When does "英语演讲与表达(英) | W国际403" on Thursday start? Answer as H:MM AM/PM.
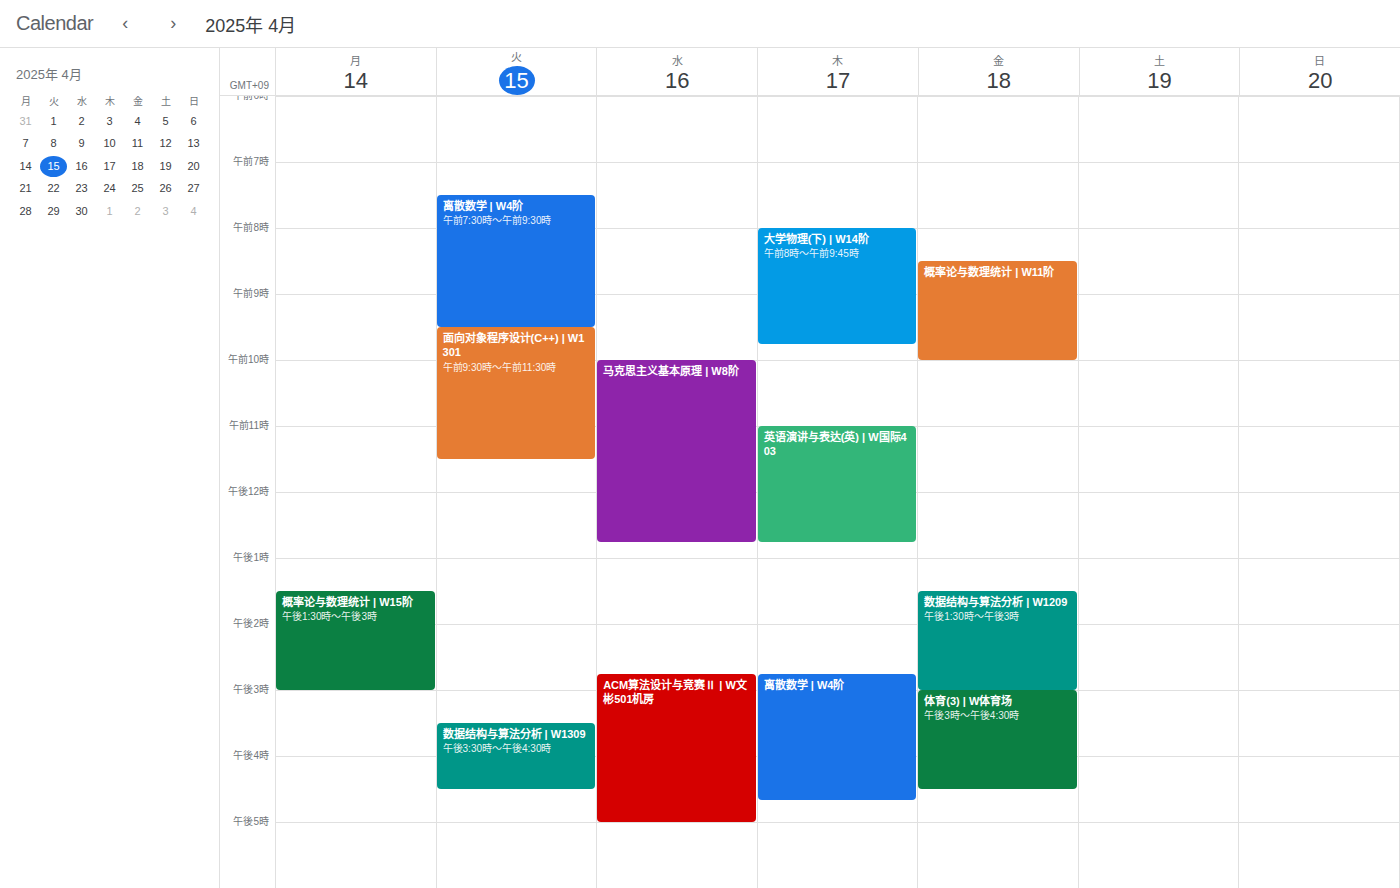
11:00 AM